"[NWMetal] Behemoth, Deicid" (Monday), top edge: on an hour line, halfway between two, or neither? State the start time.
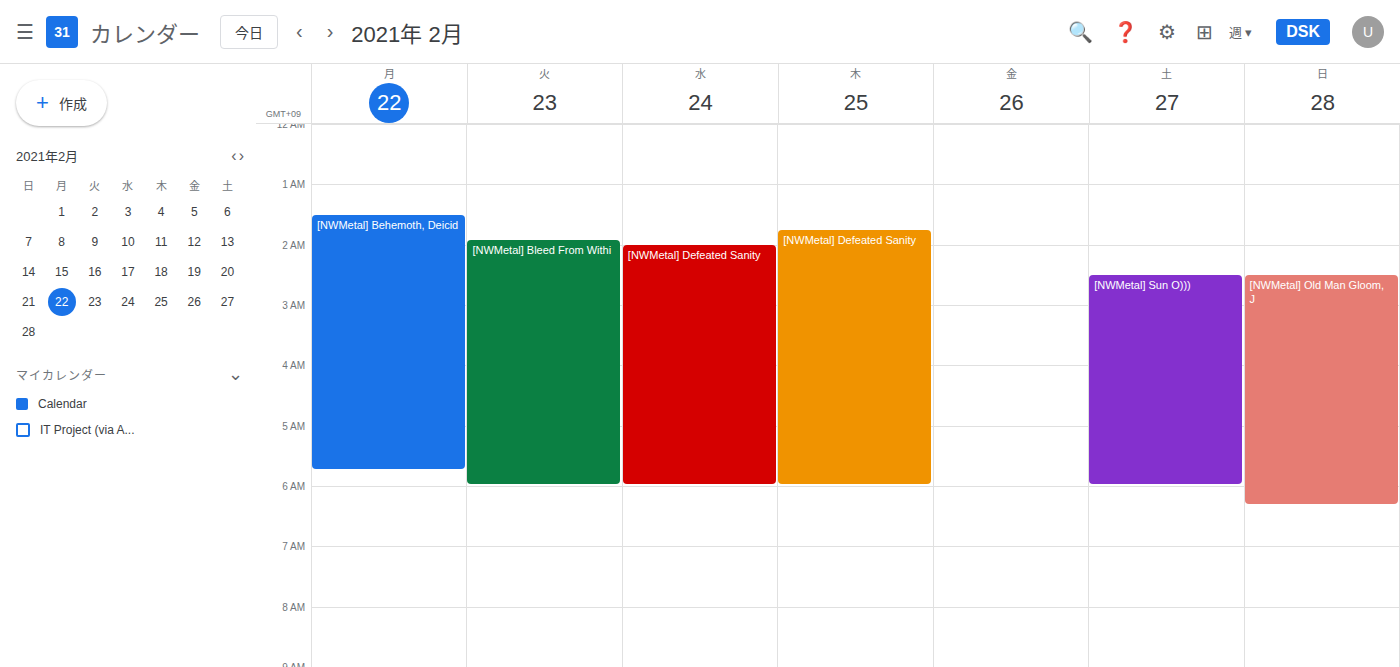
1:30 AM -- halfway between the 1 AM and 2 AM lines.